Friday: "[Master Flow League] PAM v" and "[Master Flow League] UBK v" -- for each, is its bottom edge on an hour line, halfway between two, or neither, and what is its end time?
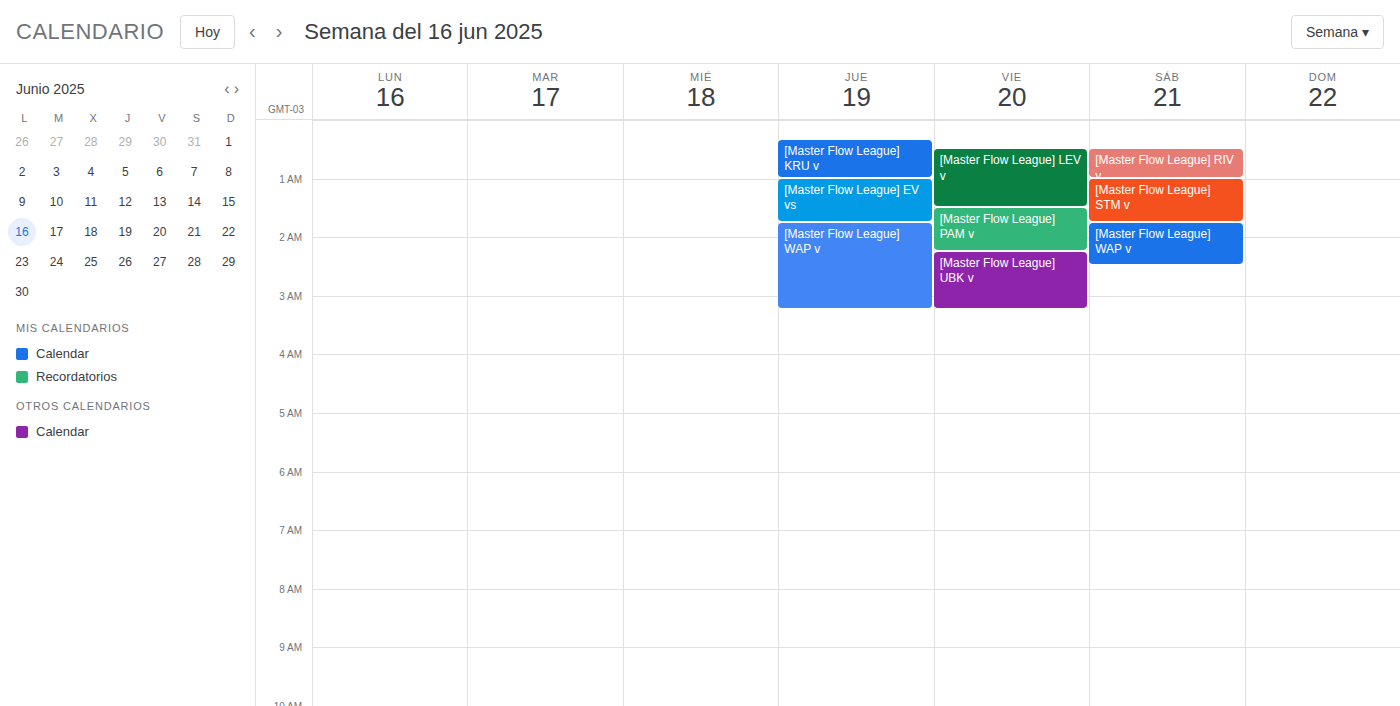
"[Master Flow League] PAM v": 2:15 AM, neither: a quarter of the way from the 2 AM line to the 3 AM line. "[Master Flow League] UBK v": 3:15 AM, neither: a quarter of the way from the 3 AM line to the 4 AM line.